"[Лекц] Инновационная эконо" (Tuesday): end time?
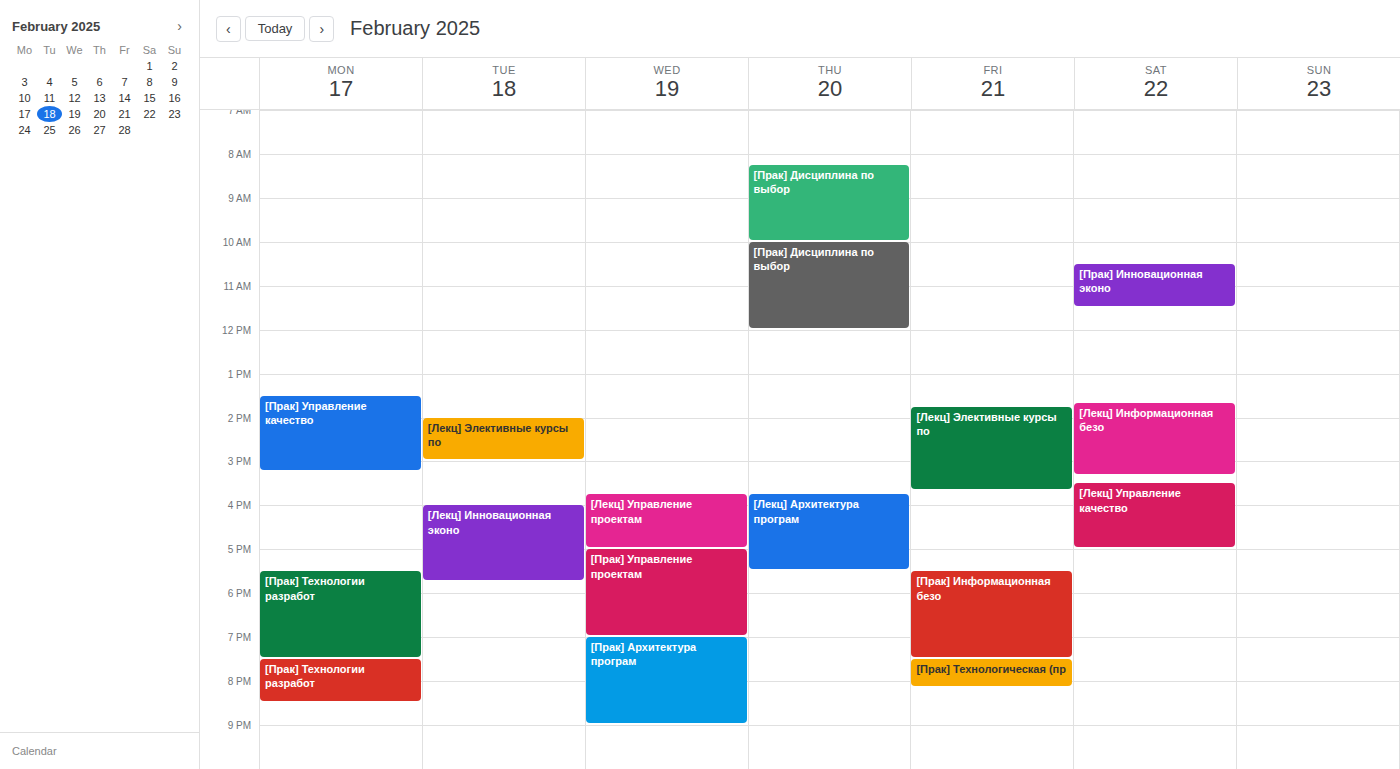
5:45 PM